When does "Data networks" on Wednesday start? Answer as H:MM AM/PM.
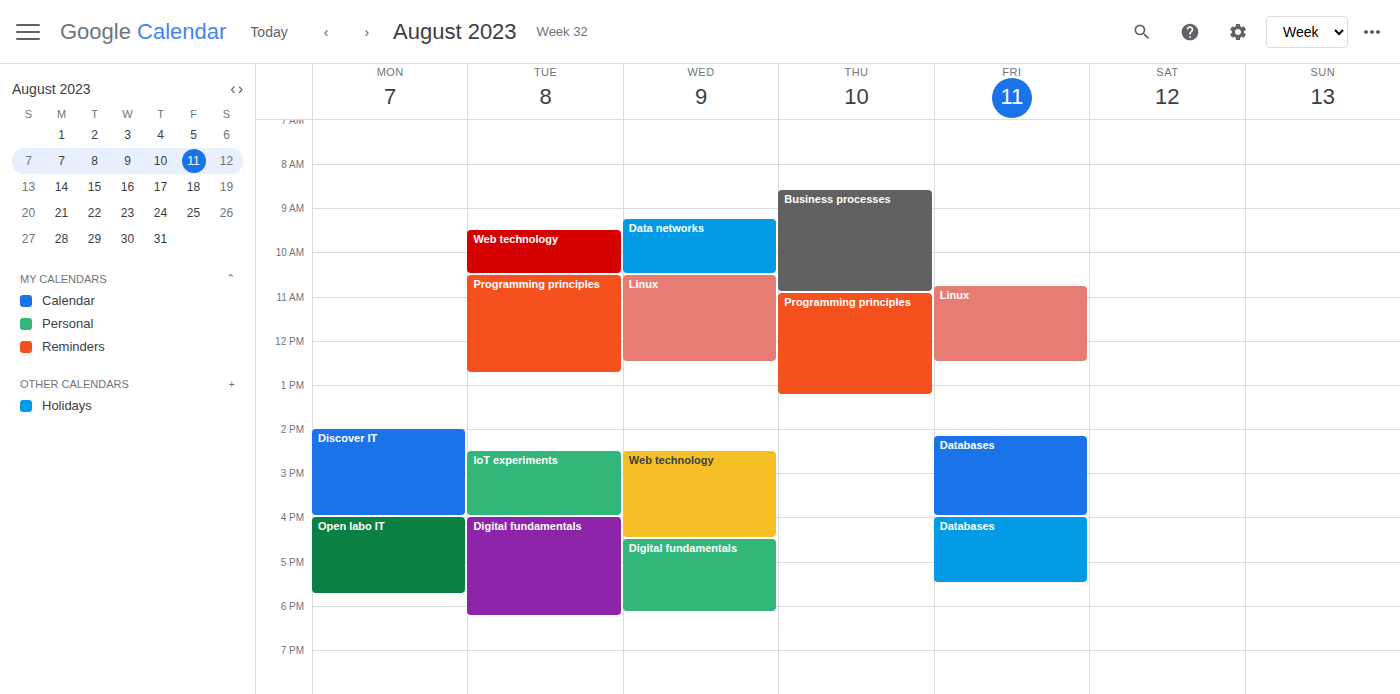
9:15 AM